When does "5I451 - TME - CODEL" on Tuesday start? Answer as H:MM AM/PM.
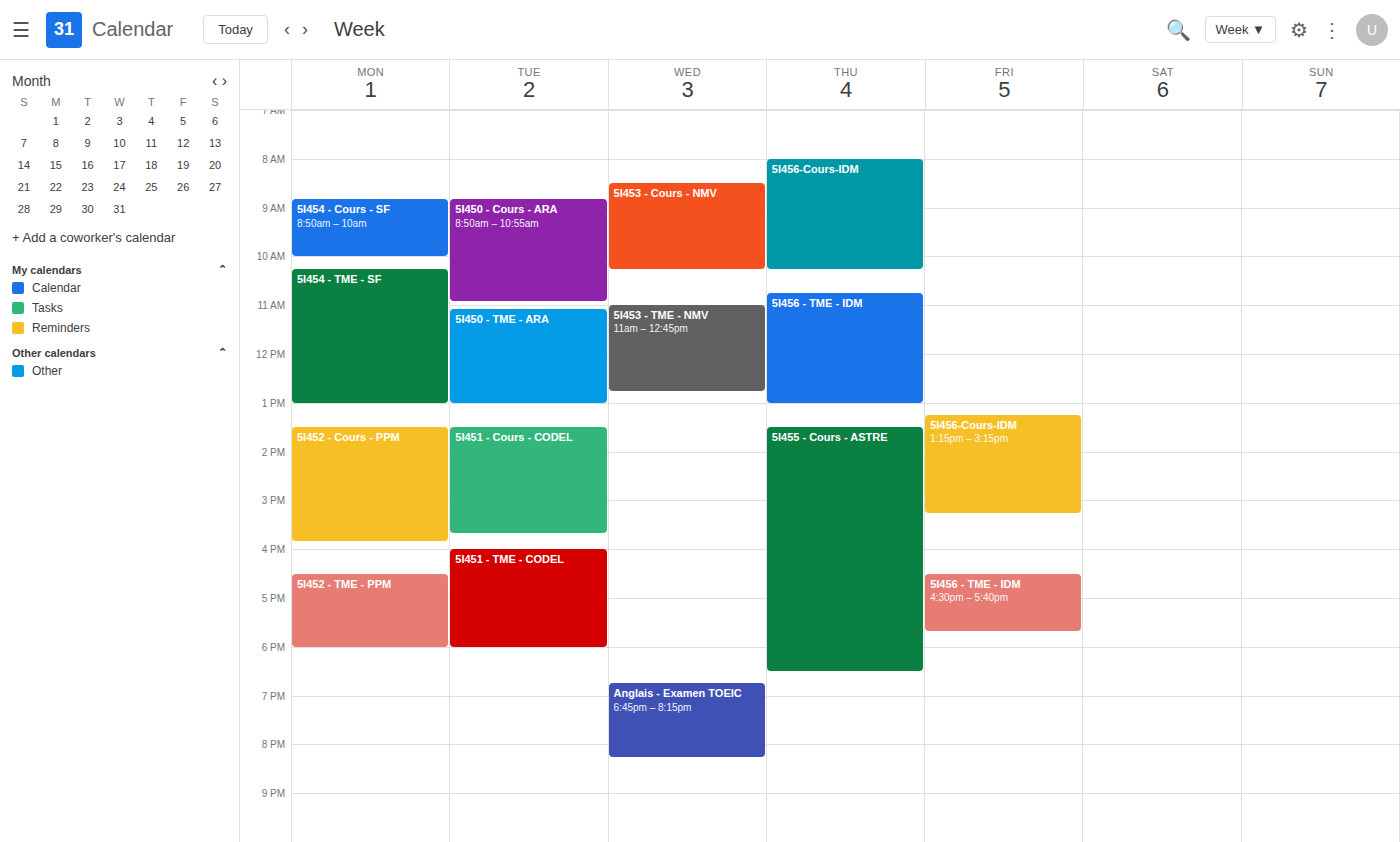
4:00 PM